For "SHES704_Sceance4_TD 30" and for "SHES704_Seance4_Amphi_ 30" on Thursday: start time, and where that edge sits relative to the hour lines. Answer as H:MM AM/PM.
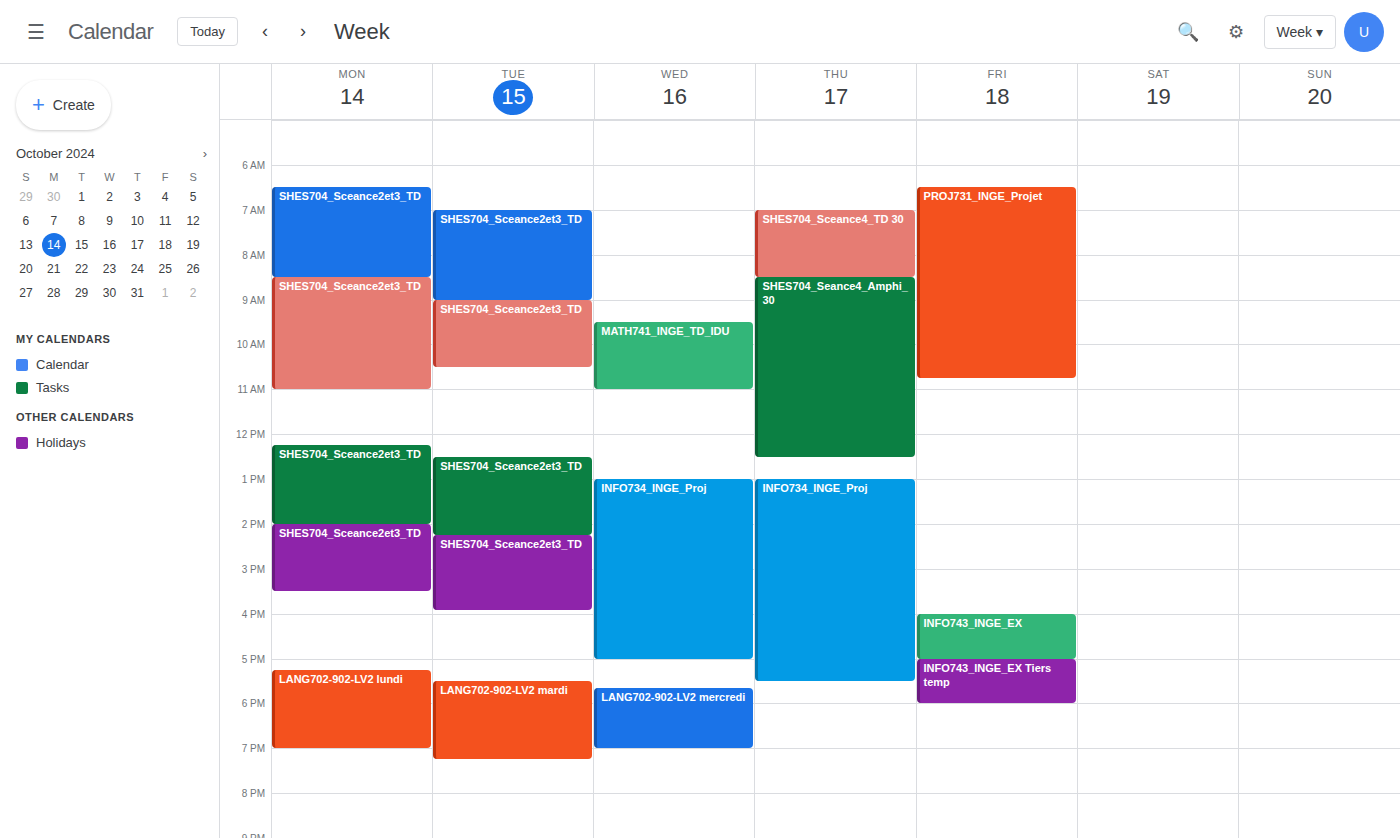
"SHES704_Sceance4_TD 30": 7:00 AM, exactly on the 7 AM line. "SHES704_Seance4_Amphi_ 30": 8:30 AM, halfway between the 8 AM and 9 AM lines.